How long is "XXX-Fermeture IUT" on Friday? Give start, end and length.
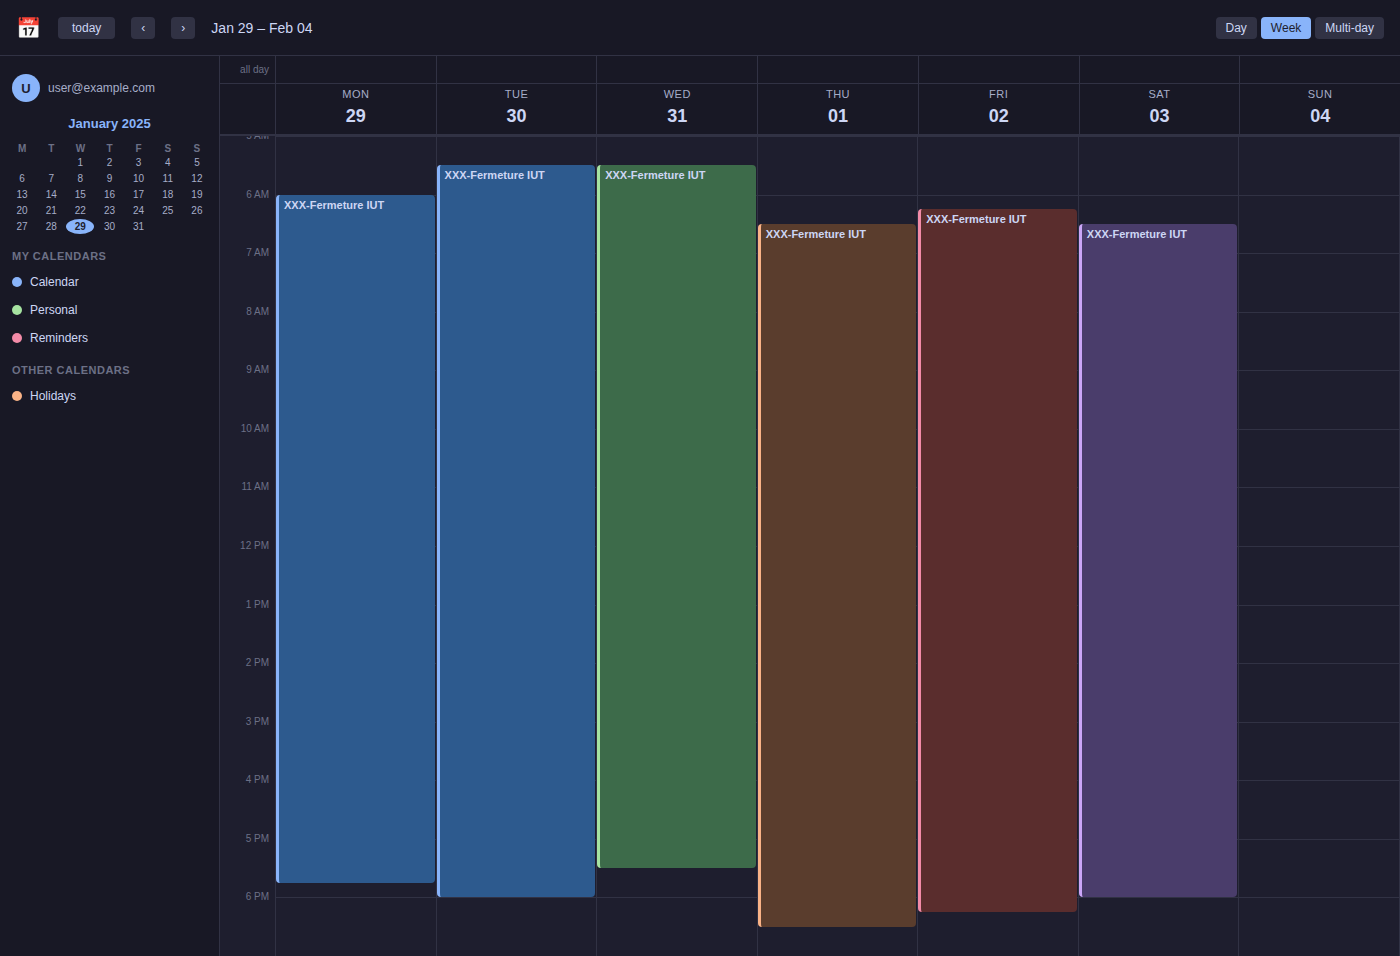
06:15 to 18:15, 12 hours